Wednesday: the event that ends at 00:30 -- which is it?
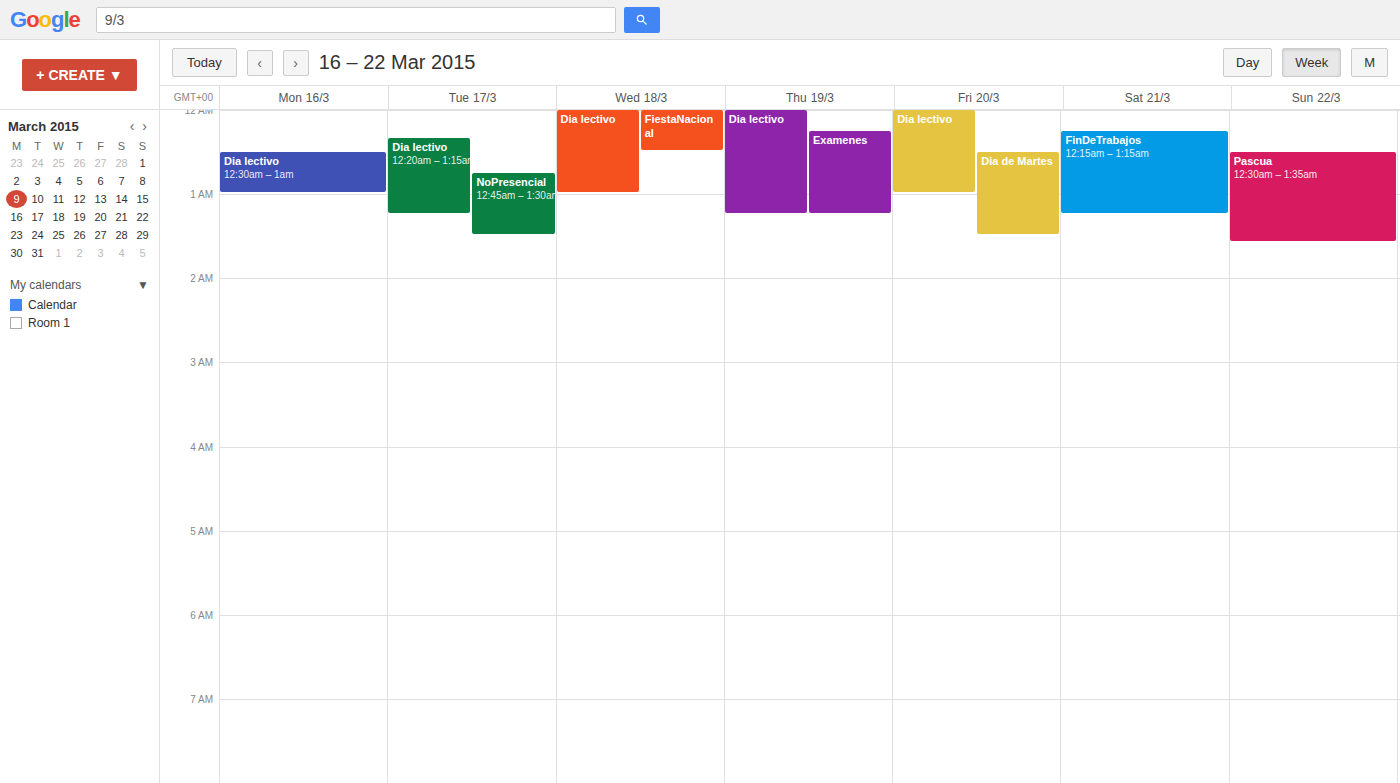
"FiestaNacional"